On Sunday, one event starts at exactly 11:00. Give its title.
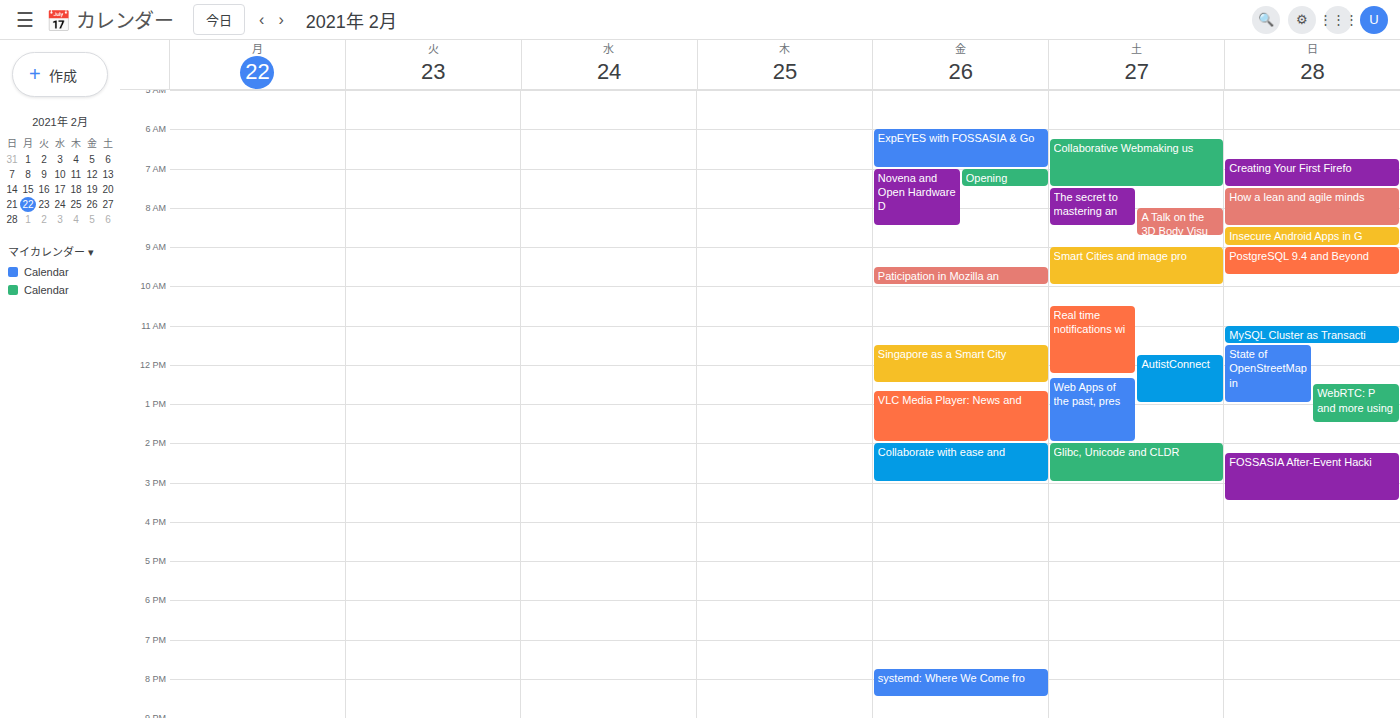
"MySQL Cluster as Transacti"